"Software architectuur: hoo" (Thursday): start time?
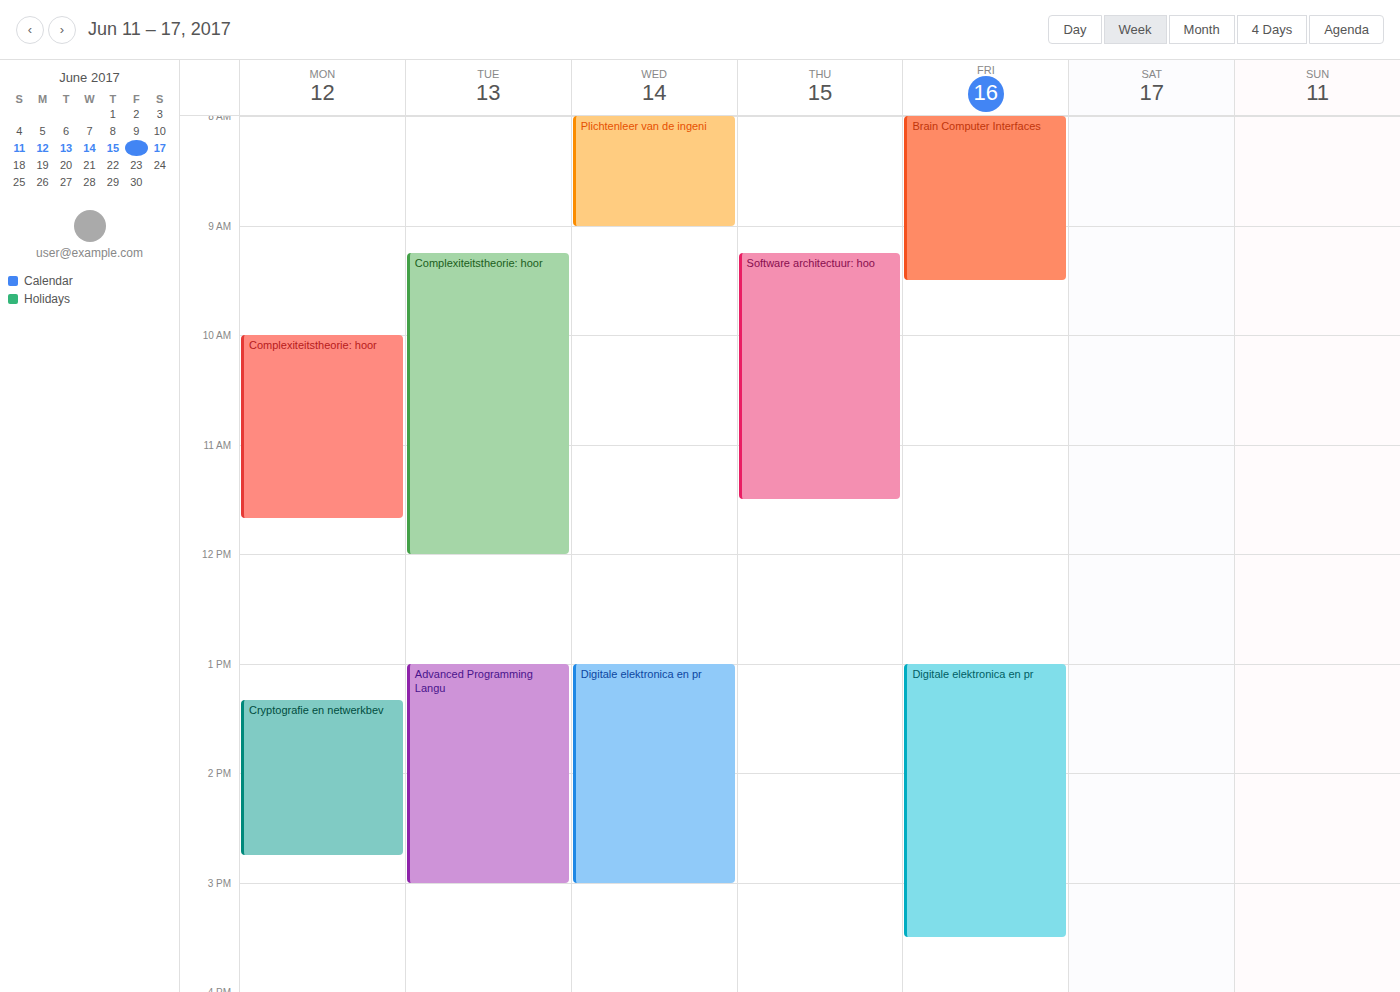
9:15 AM